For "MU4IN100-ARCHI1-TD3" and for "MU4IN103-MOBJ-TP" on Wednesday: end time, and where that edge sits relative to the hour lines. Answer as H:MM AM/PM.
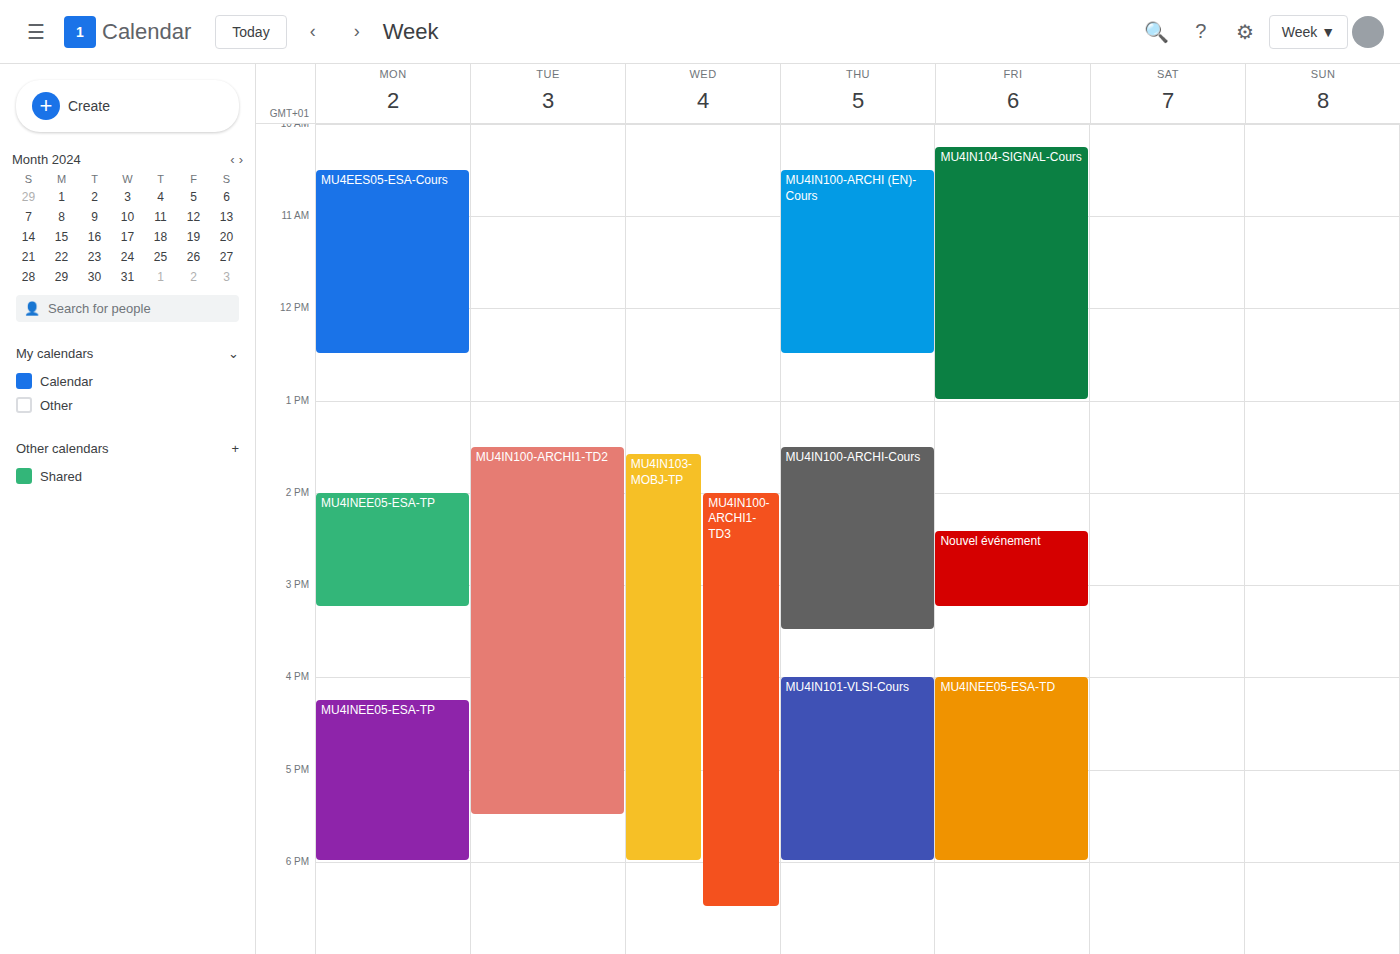
"MU4IN100-ARCHI1-TD3": 6:30 PM, halfway between the 6 PM and 7 PM lines. "MU4IN103-MOBJ-TP": 6:00 PM, exactly on the 6 PM line.